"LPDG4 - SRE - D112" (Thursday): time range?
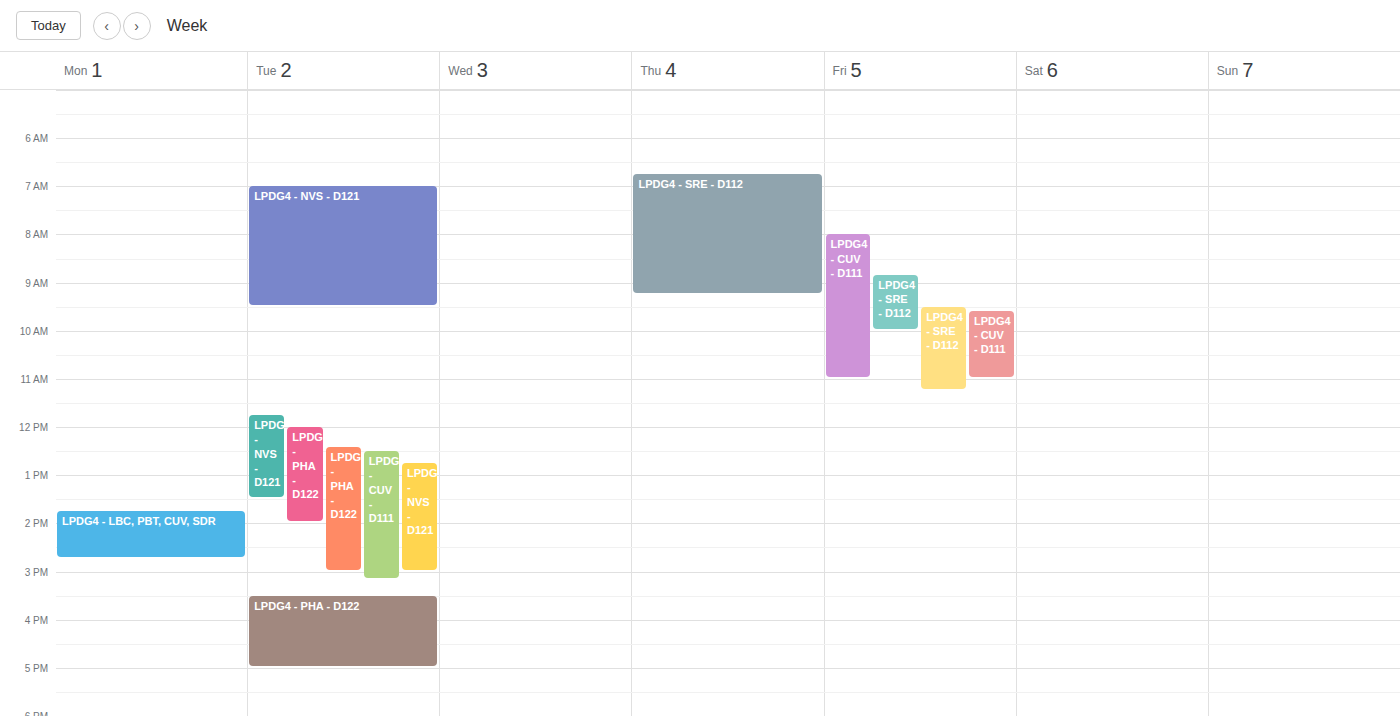
6:45 AM to 9:15 AM